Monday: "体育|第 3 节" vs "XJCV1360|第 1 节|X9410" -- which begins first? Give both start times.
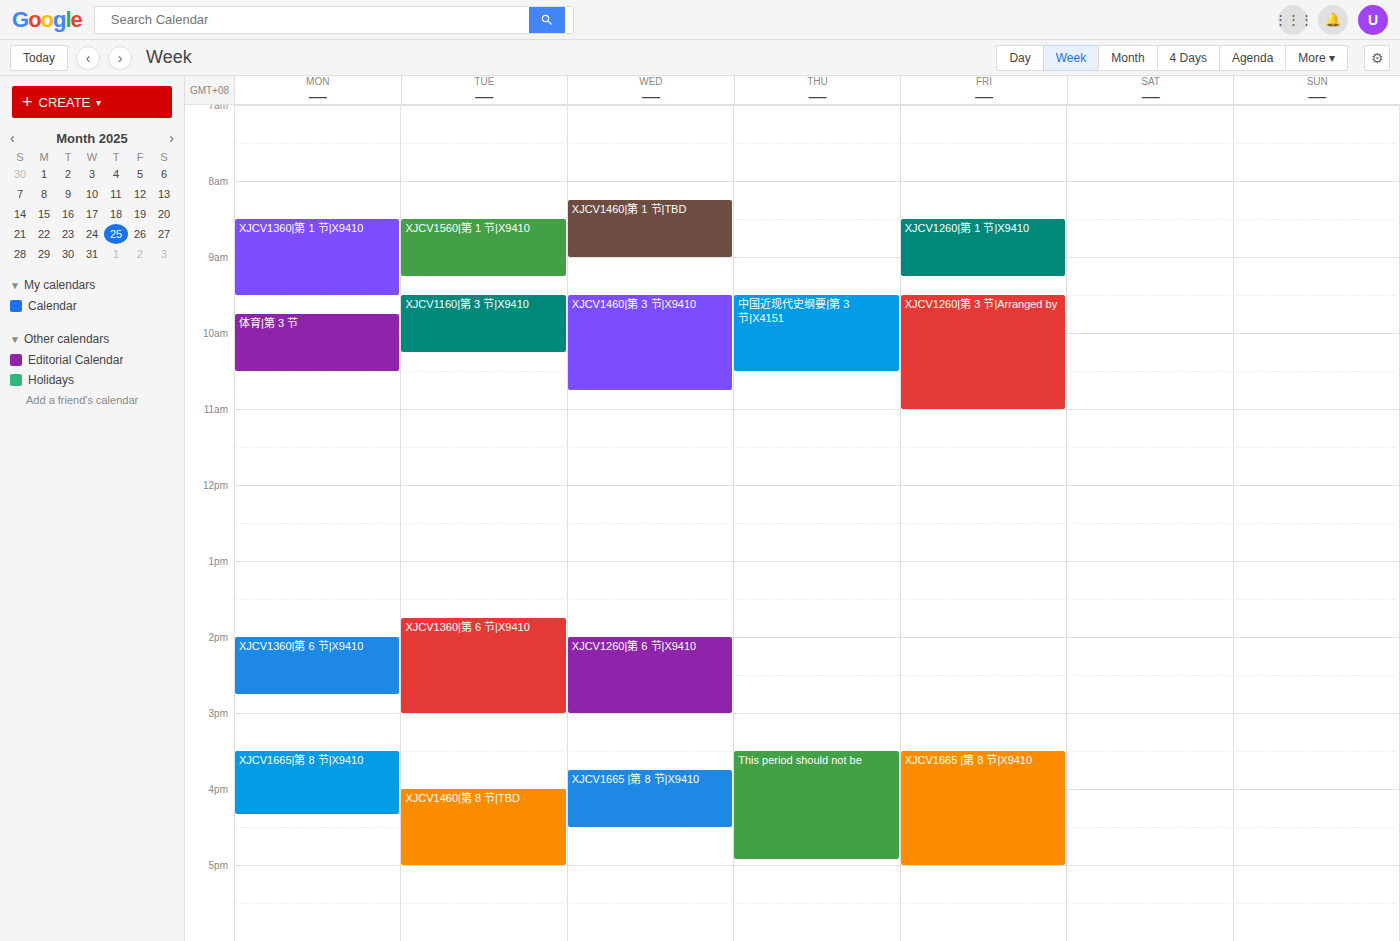
"XJCV1360|第 1 节|X9410" 8:30 AM; "体育|第 3 节" 9:45 AM.